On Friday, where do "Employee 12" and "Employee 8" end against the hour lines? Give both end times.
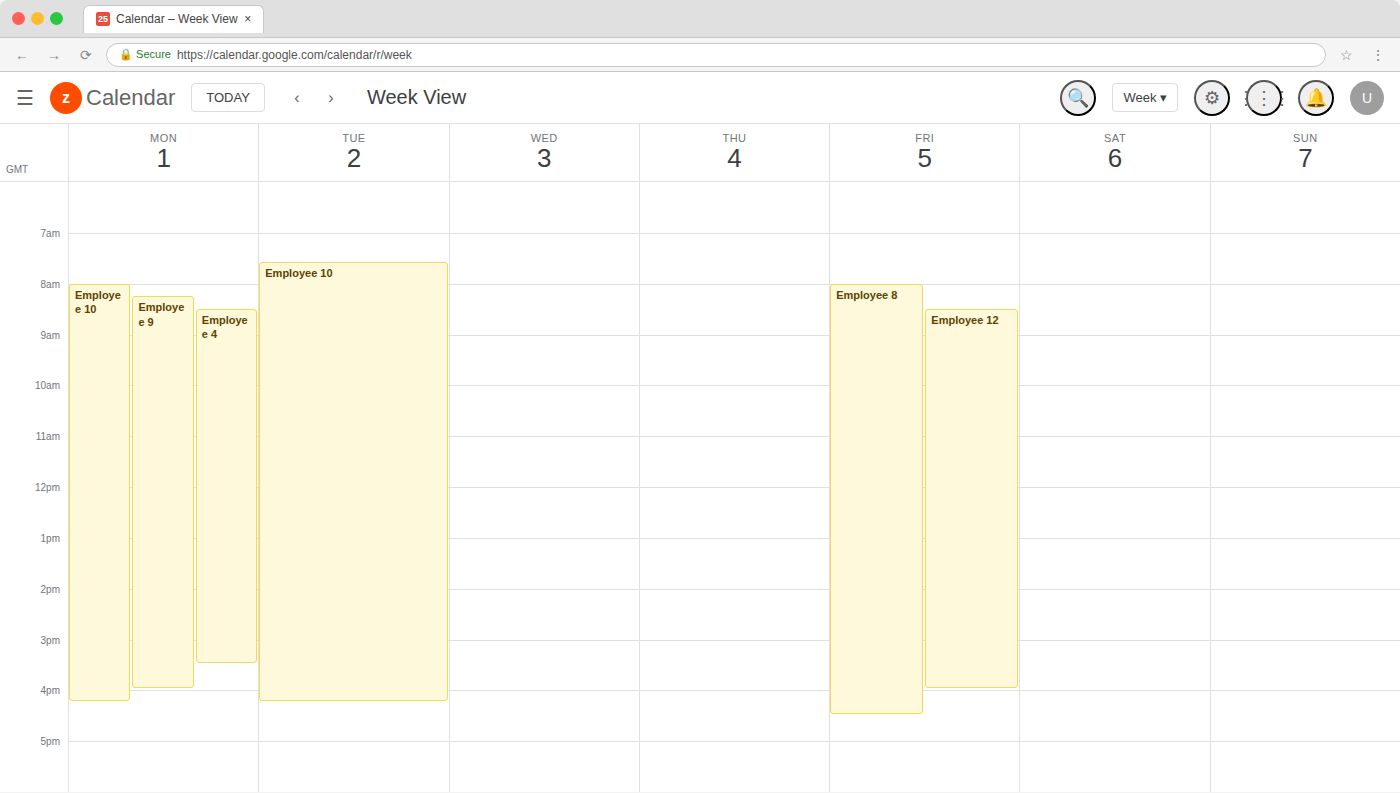
"Employee 12": 4:00 PM, exactly on the 4 PM line. "Employee 8": 4:30 PM, halfway between the 4 PM and 5 PM lines.